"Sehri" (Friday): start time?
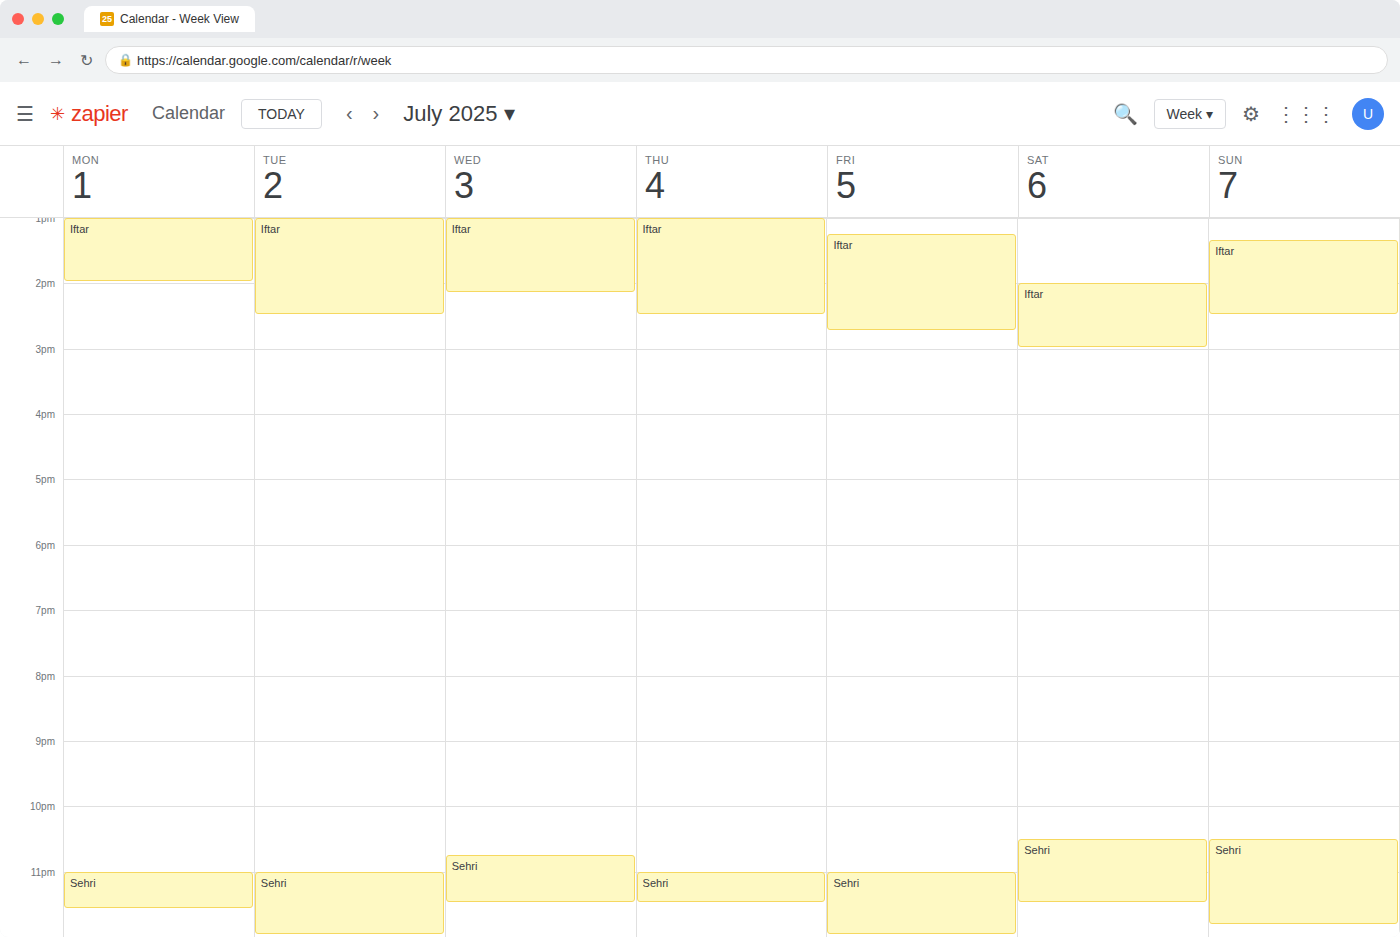
11:00 PM